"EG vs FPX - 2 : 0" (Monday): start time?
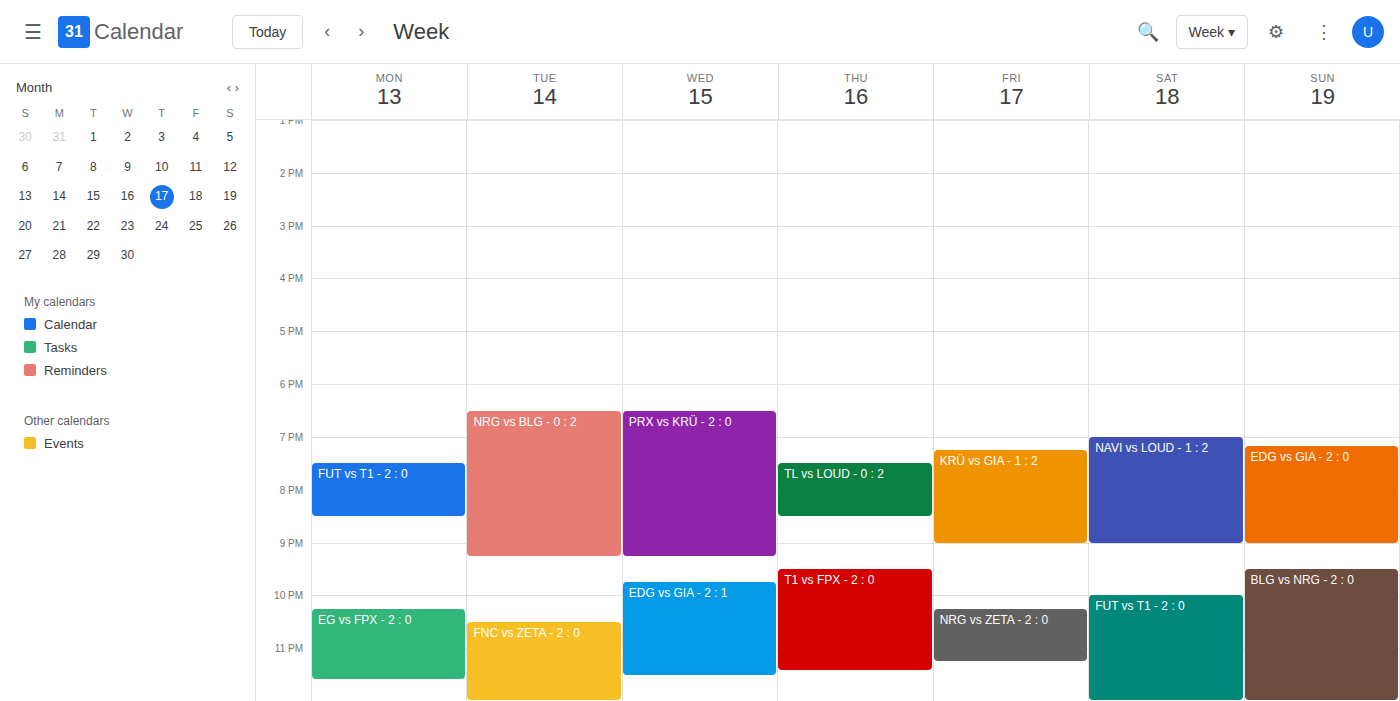
10:15 PM